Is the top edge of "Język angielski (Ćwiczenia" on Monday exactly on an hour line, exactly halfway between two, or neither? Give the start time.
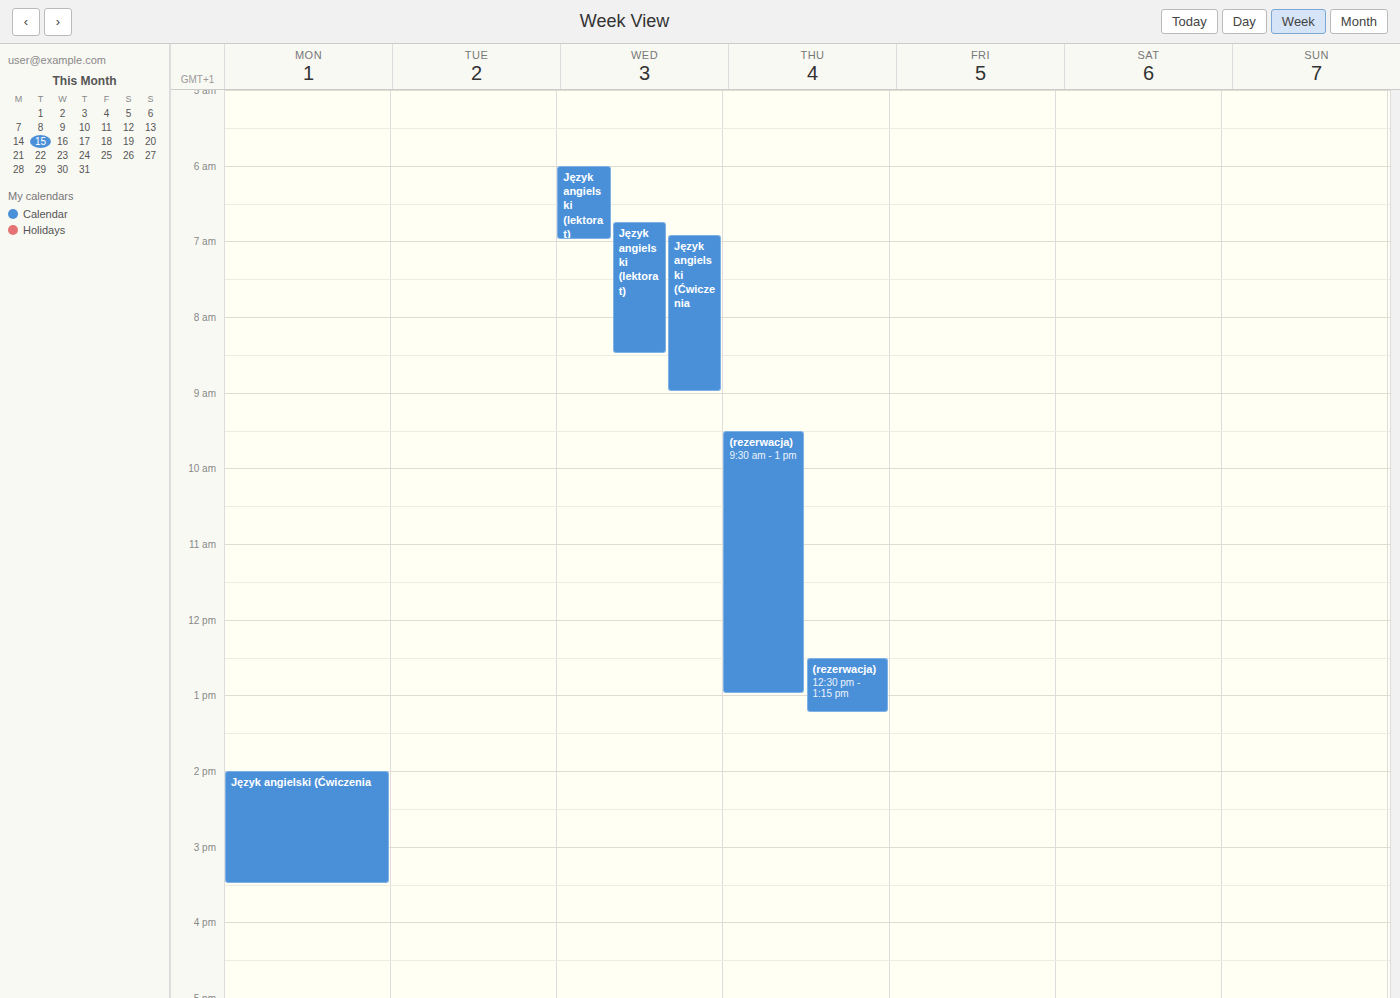
2:00 PM -- exactly on the 2 PM line.